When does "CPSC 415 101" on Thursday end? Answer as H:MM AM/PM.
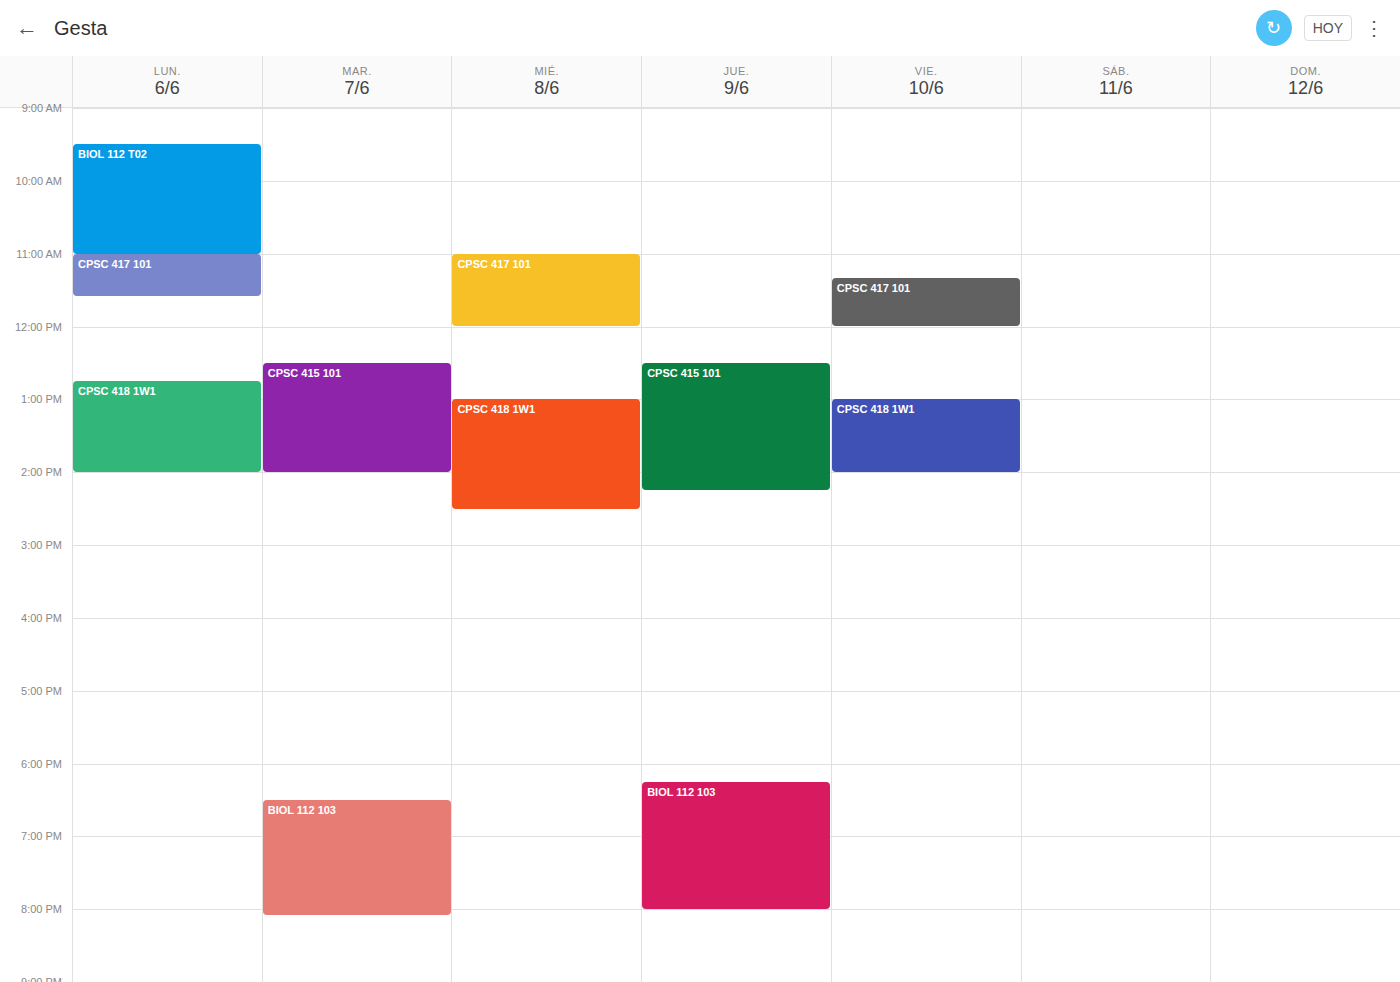
2:15 PM